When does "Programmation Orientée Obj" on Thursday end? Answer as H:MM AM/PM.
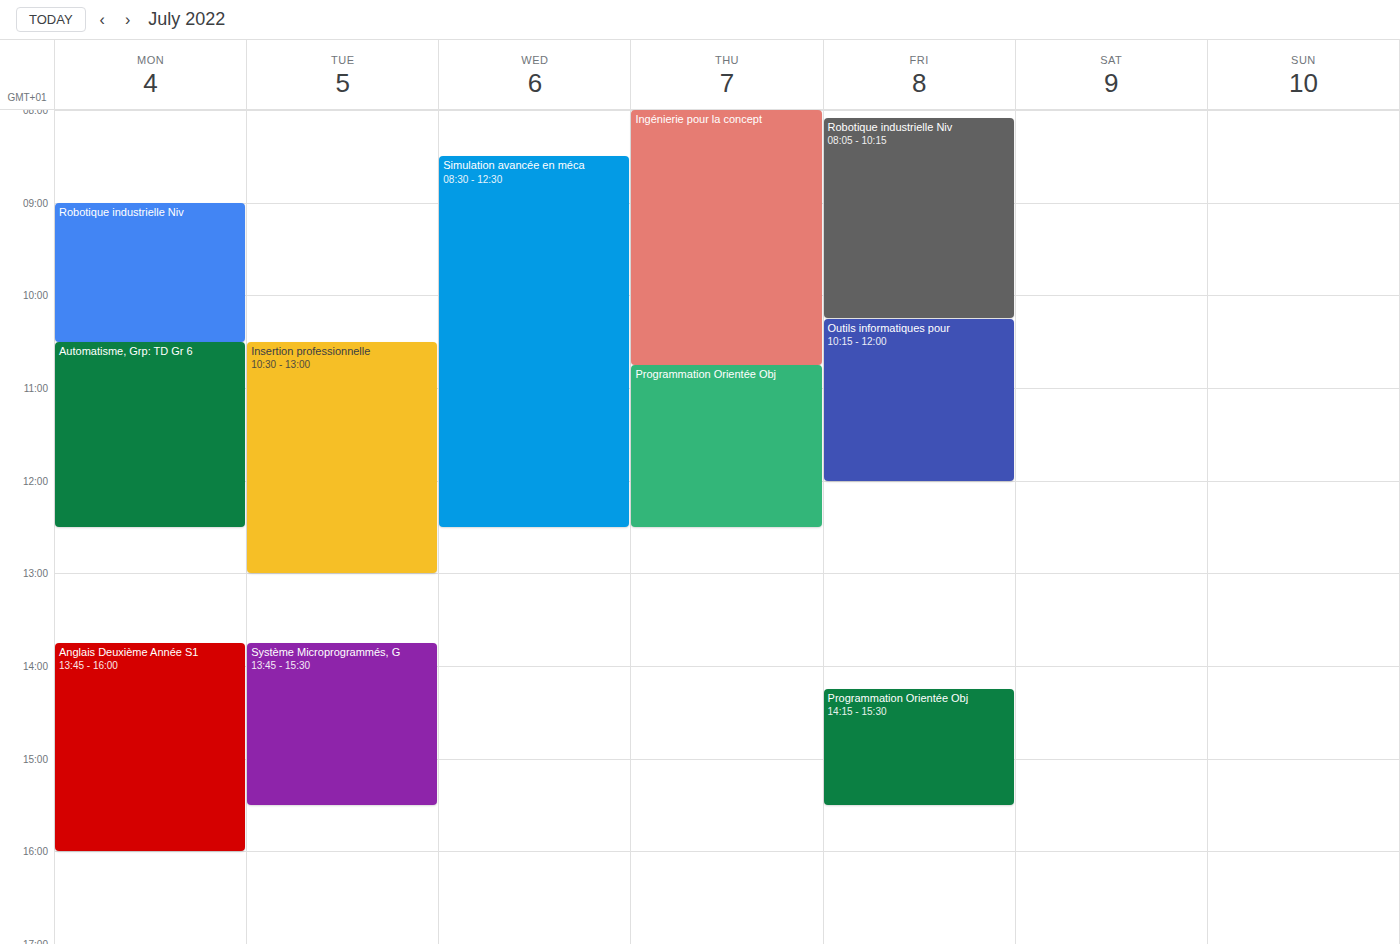
12:30 PM